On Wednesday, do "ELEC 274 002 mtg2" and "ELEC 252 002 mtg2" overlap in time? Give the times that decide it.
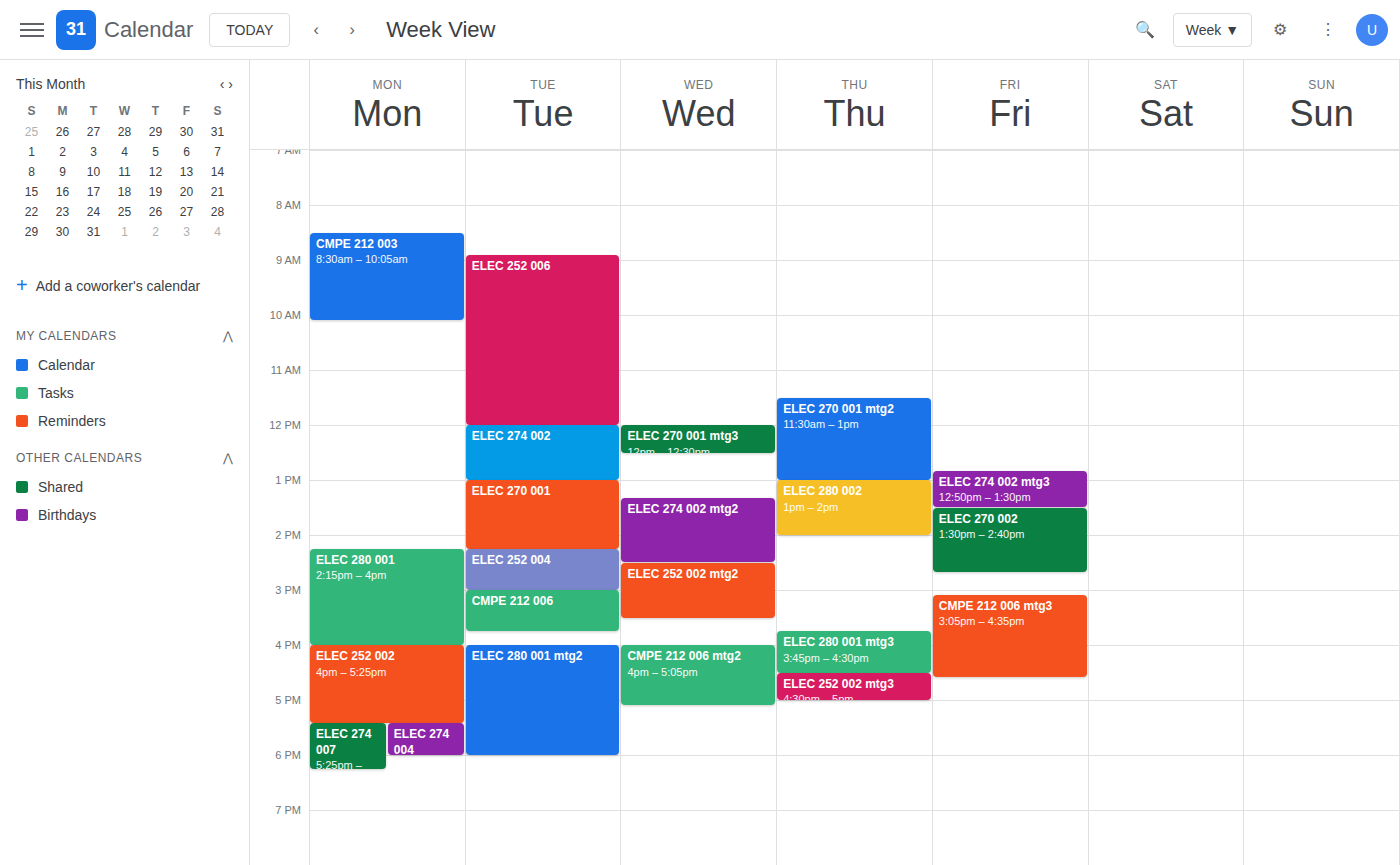
"ELEC 274 002 mtg2" ends at 2:30 PM, exactly when "ELEC 252 002 mtg2" starts -- they touch but do not overlap.